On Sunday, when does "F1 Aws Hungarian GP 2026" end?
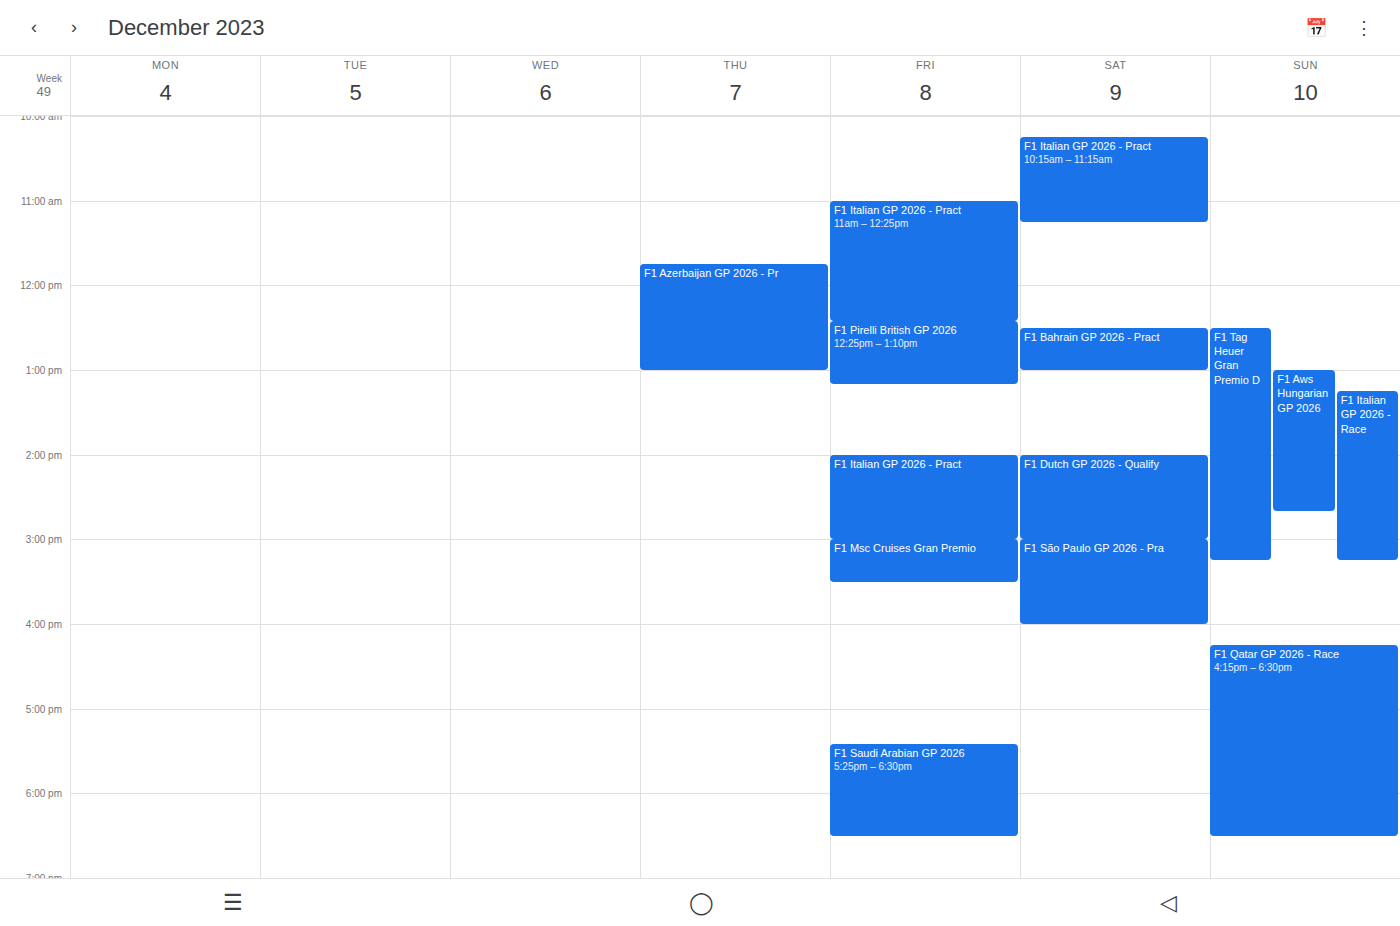
14:40